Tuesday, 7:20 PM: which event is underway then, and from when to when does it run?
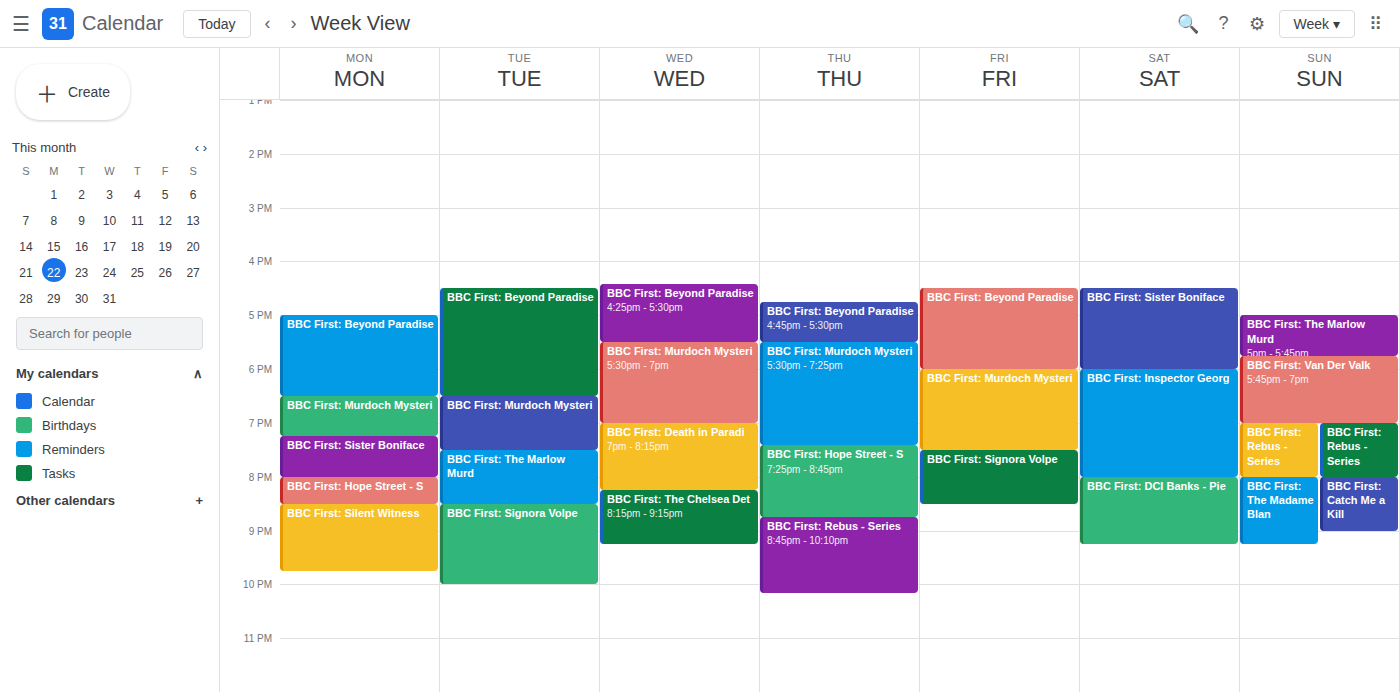
"BBC First: Murdoch Mysteri", 6:30 PM to 7:30 PM